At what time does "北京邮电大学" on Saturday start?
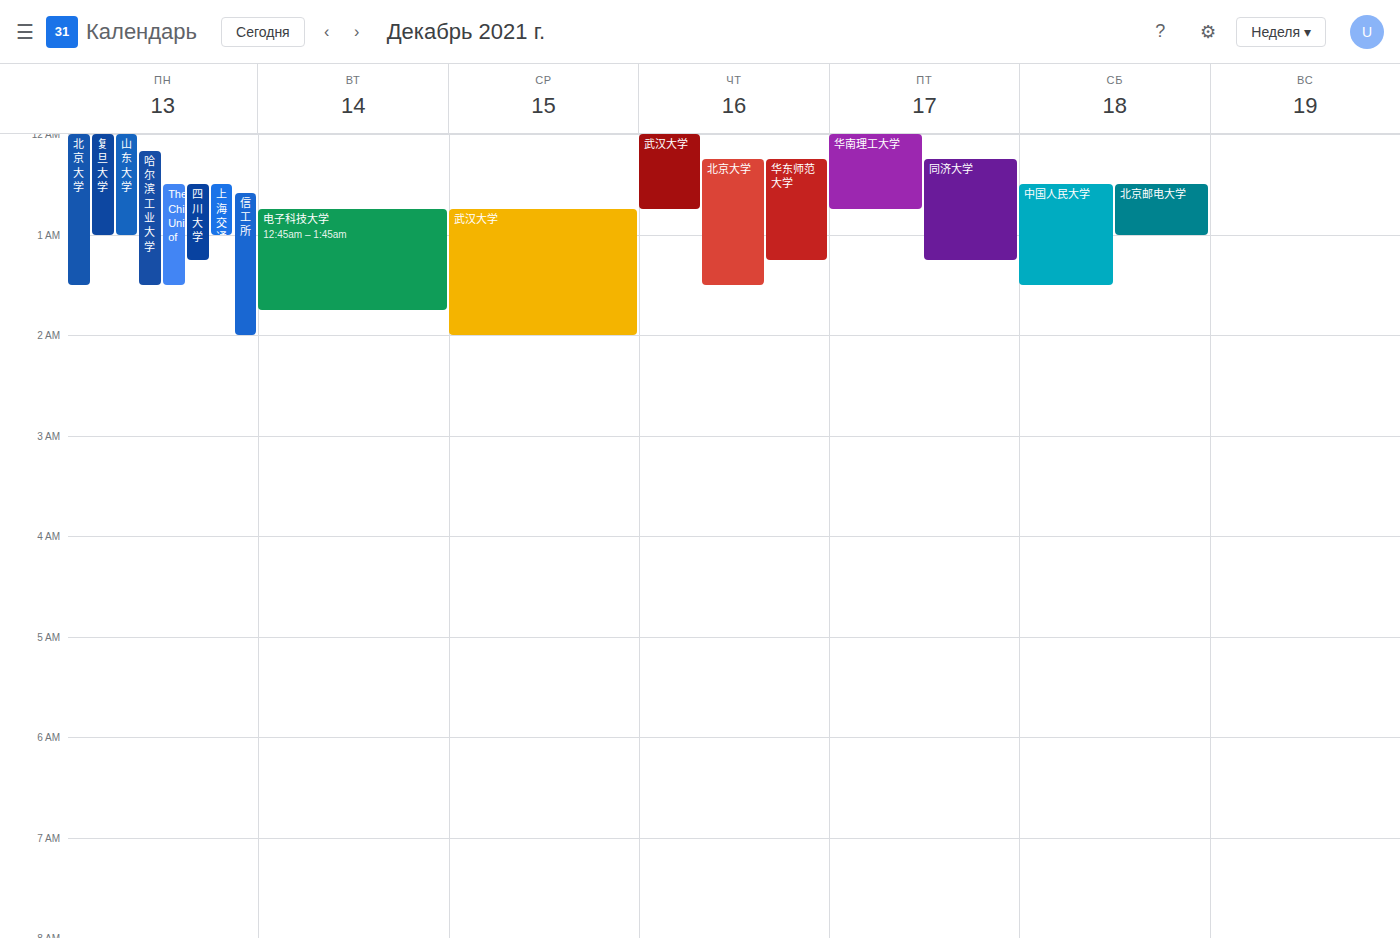
12:30 AM